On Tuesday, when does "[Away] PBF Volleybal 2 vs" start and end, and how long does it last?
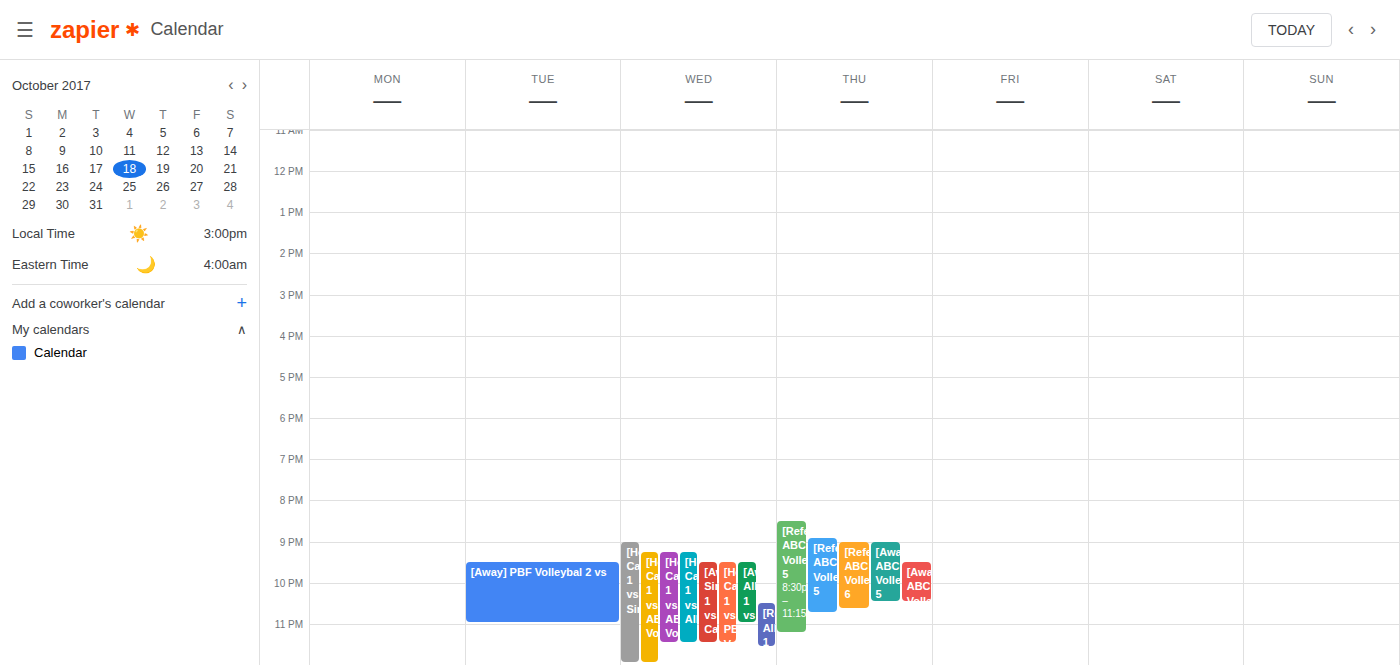
9:30 PM to 11:00 PM, 1 hour 30 minutes